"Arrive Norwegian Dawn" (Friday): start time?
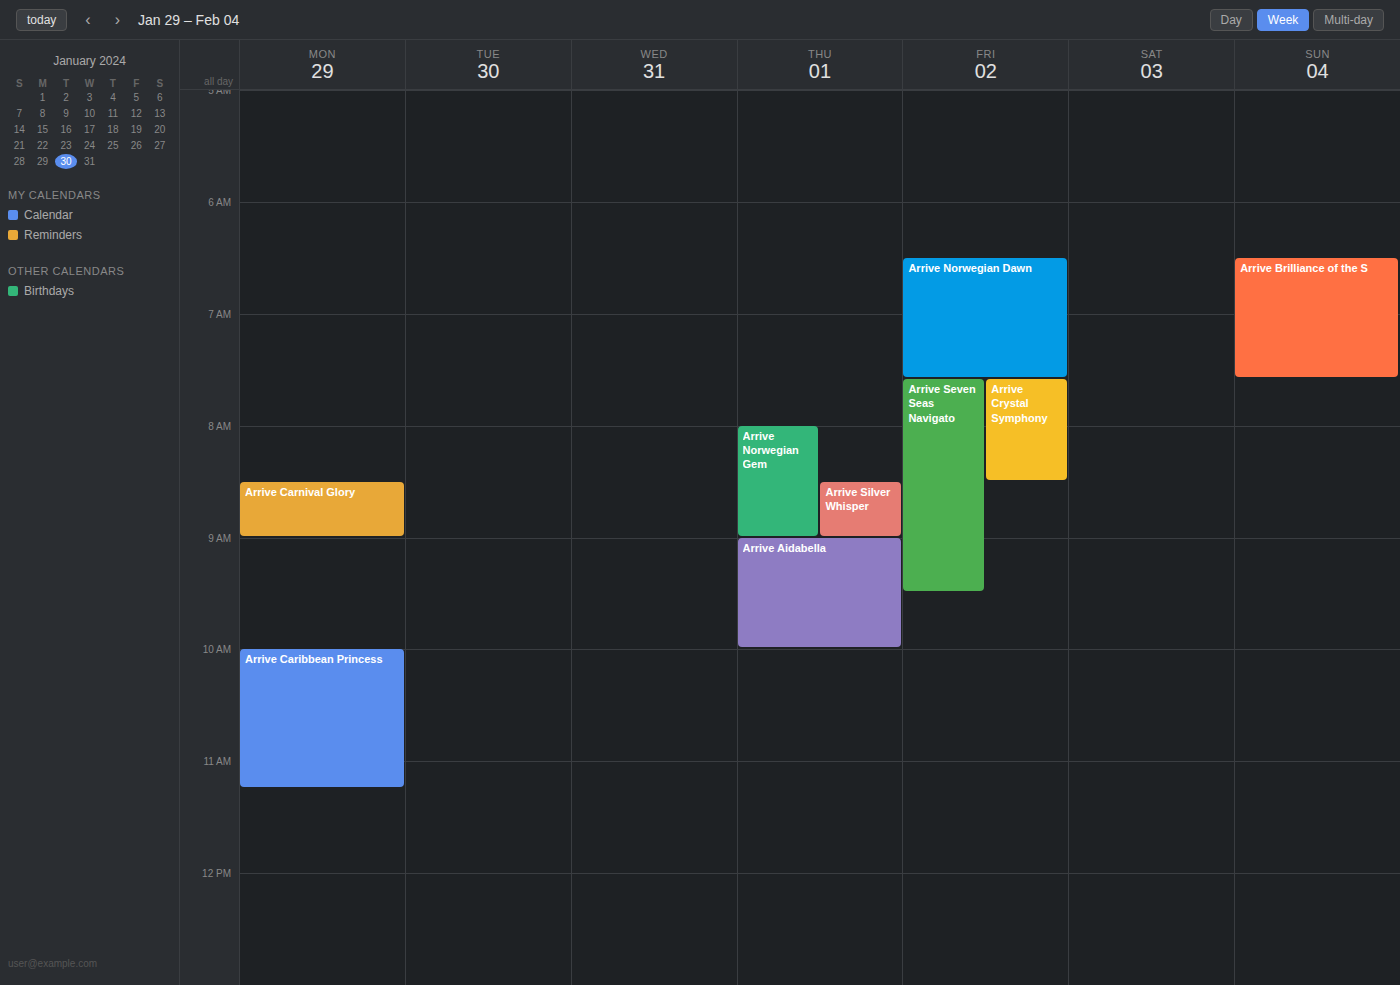
6:30 AM